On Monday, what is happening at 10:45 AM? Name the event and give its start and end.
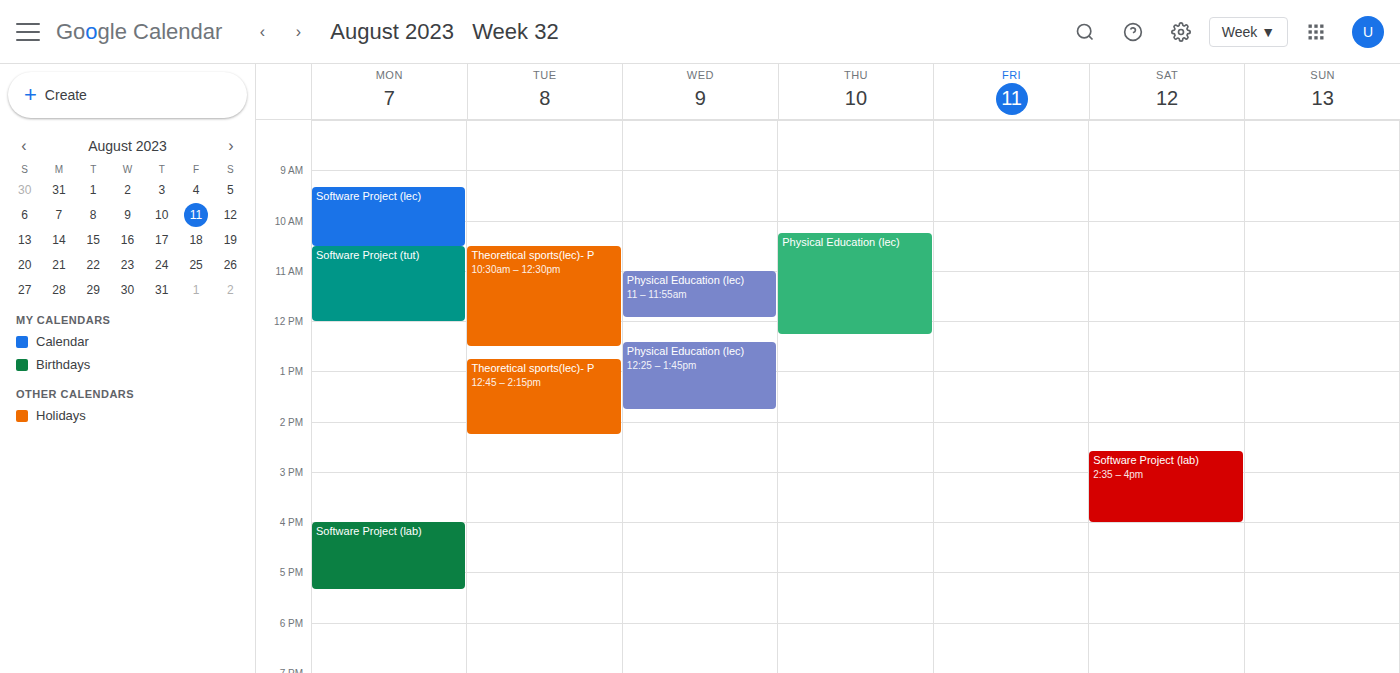
"Software Project (tut)", 10:30 AM to 12:00 PM